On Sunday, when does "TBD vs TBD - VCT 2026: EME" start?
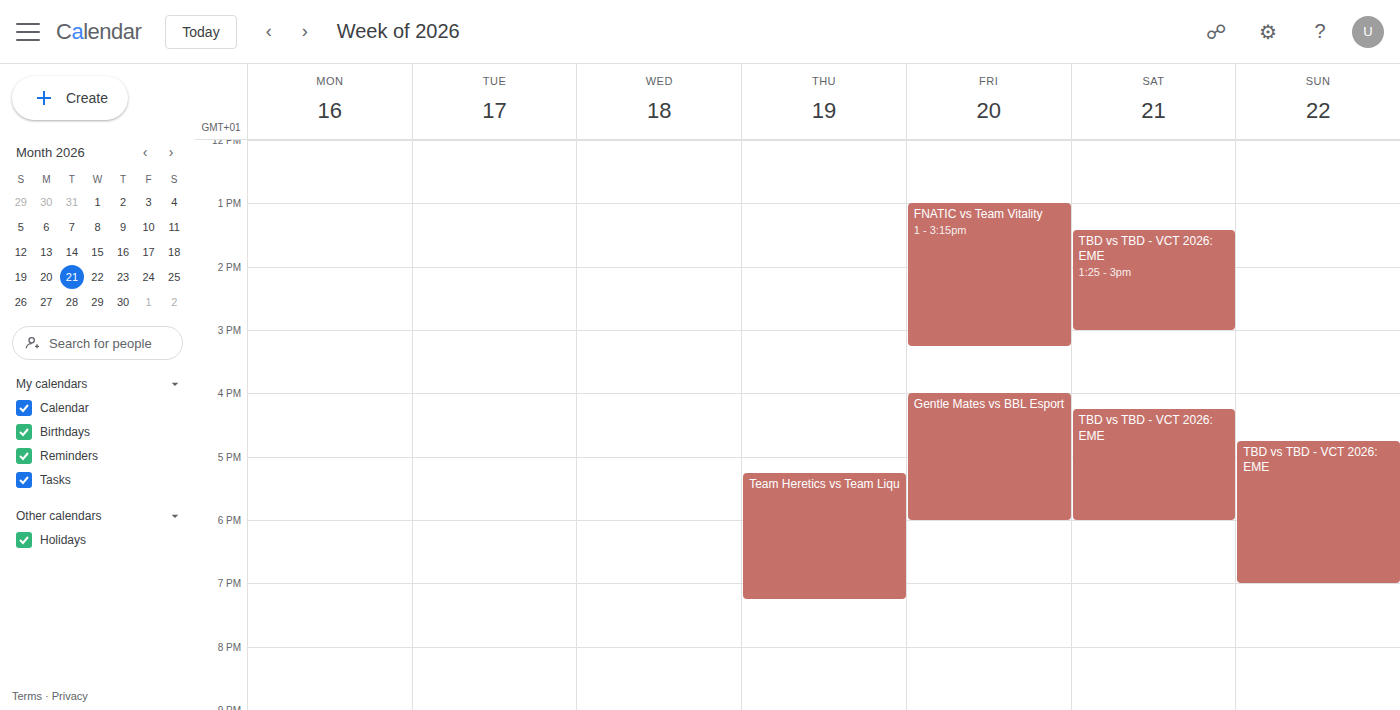
4:45 PM